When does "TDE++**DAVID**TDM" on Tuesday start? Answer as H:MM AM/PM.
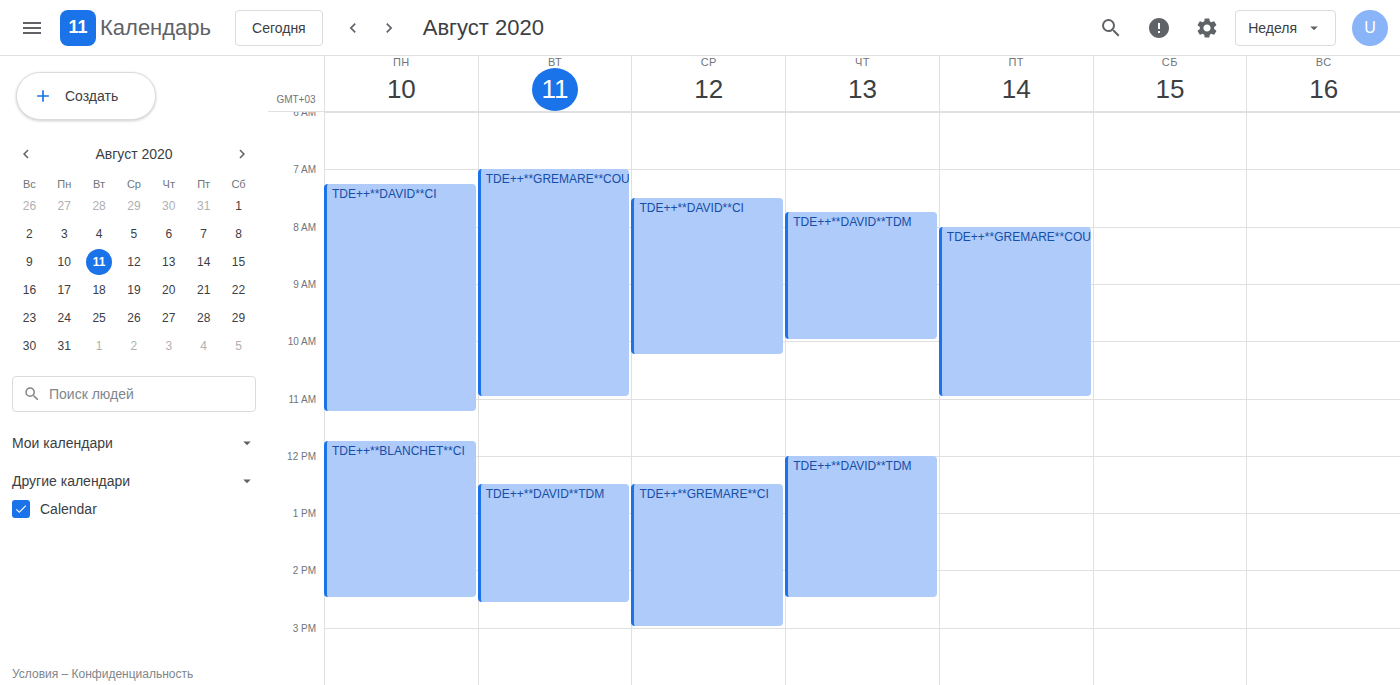
12:30 PM